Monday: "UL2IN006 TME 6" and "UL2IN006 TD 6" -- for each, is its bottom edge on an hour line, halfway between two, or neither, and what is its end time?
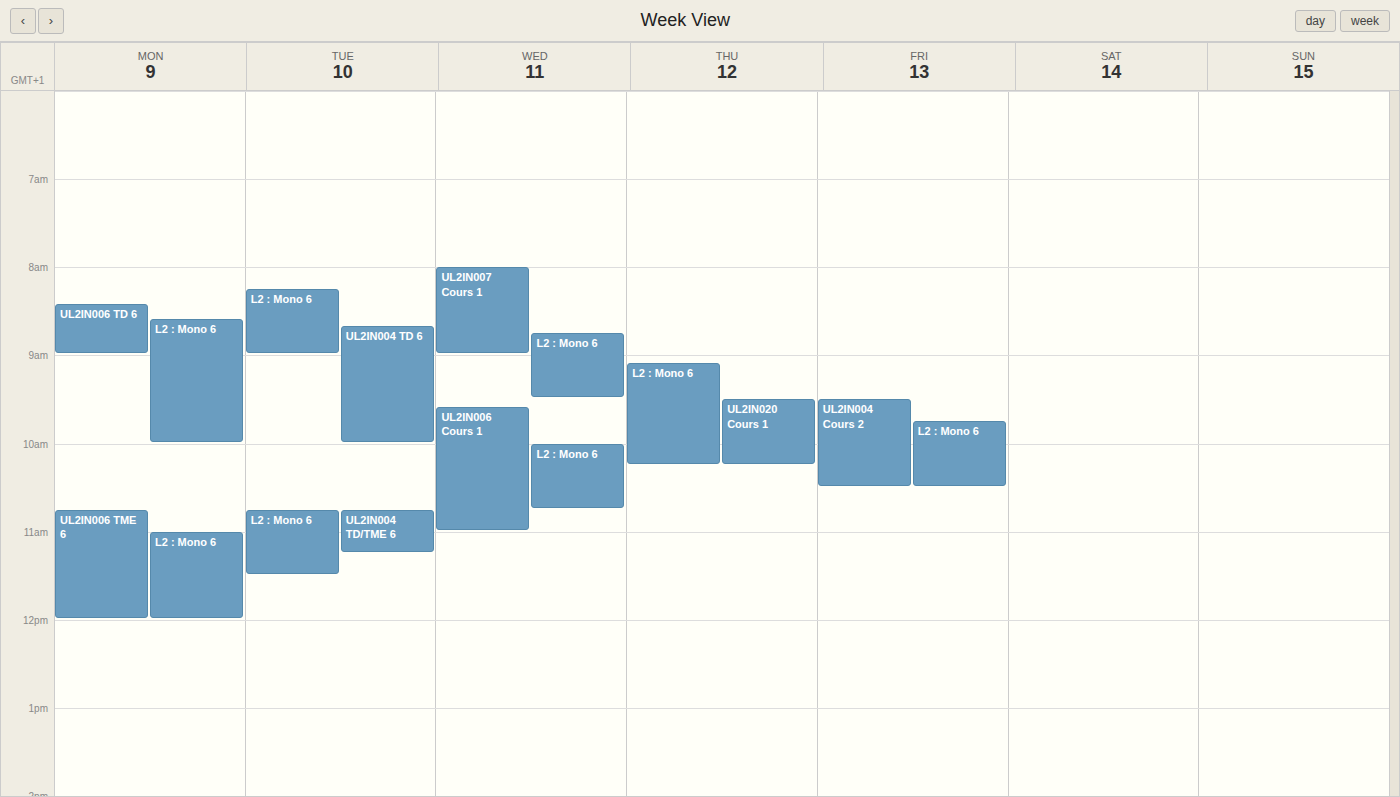
"UL2IN006 TME 6": 12:00 PM, exactly on the 12 PM line. "UL2IN006 TD 6": 9:00 AM, exactly on the 9 AM line.